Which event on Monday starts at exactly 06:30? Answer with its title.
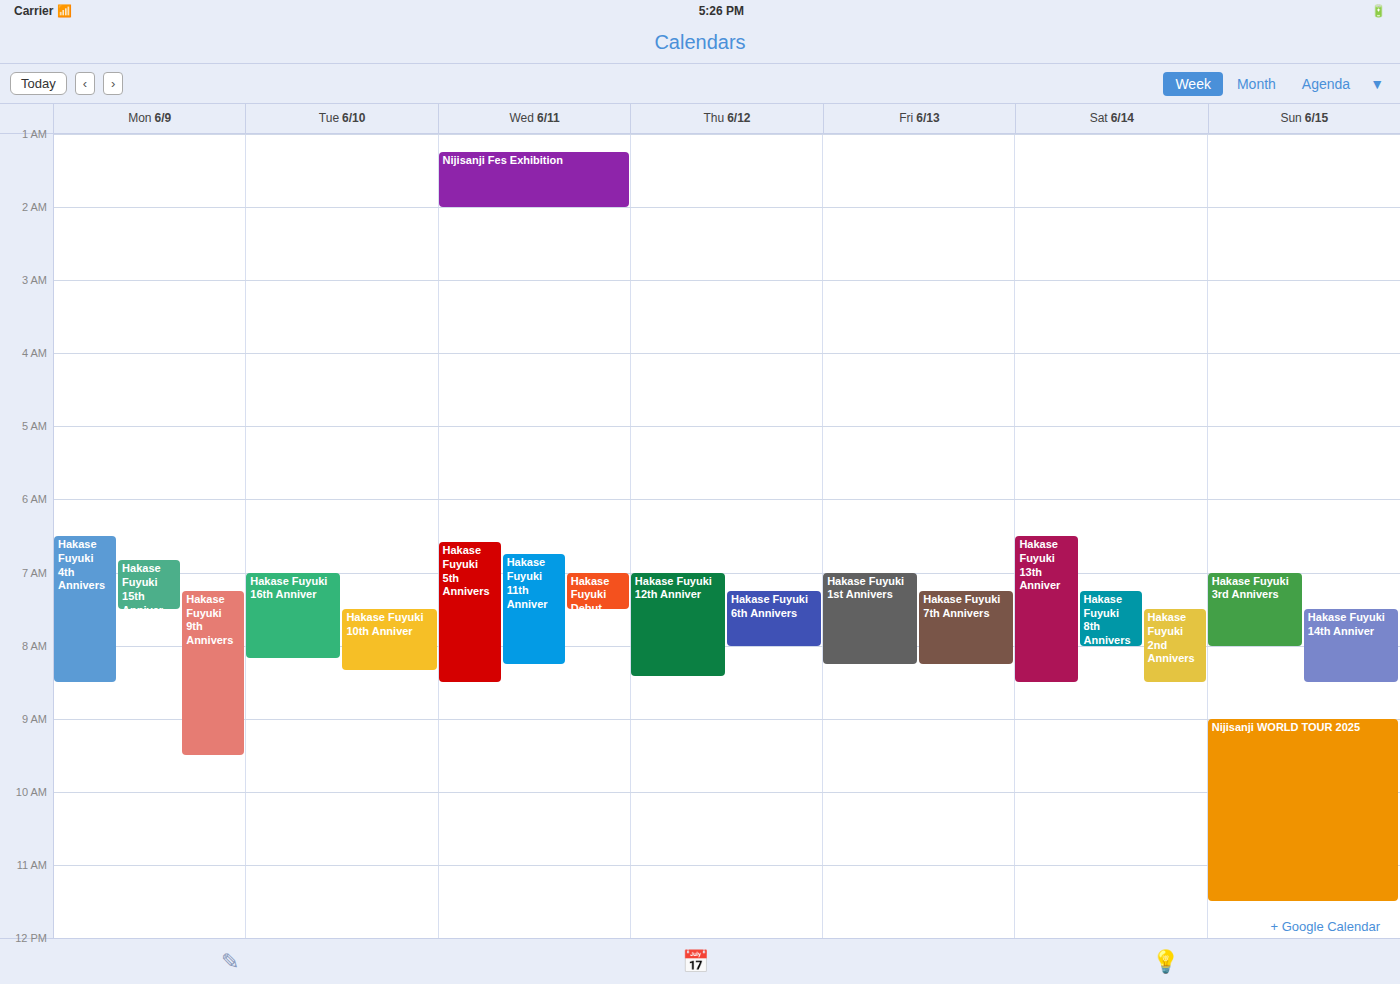
"Hakase Fuyuki 4th Annivers"